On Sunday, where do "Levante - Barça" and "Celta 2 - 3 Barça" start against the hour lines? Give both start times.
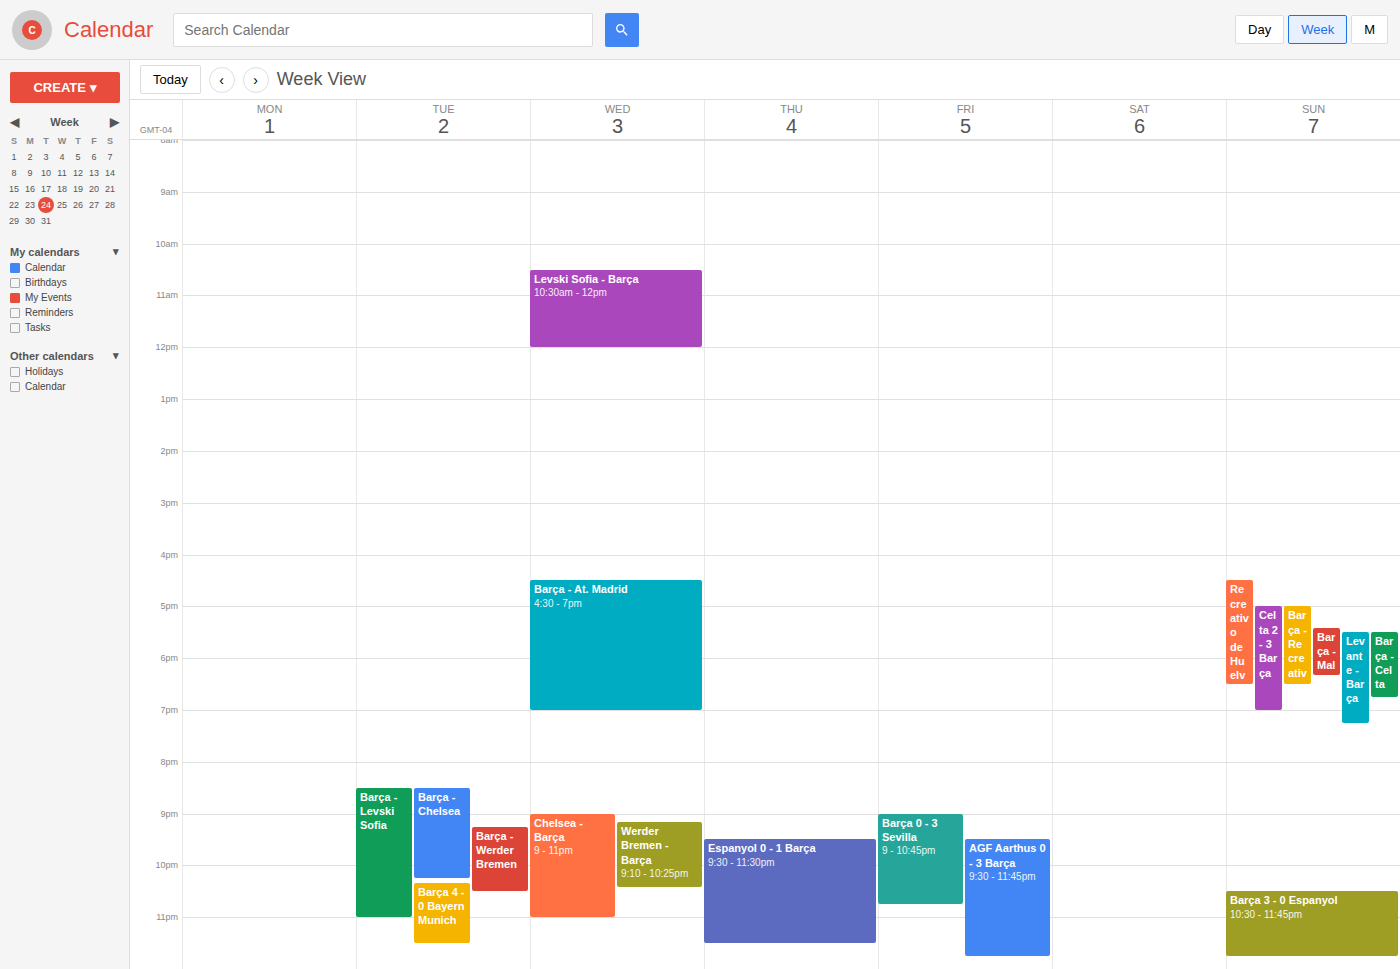
"Levante - Barça": 5:30 PM, halfway between the 5 PM and 6 PM lines. "Celta 2 - 3 Barça": 5:00 PM, exactly on the 5 PM line.